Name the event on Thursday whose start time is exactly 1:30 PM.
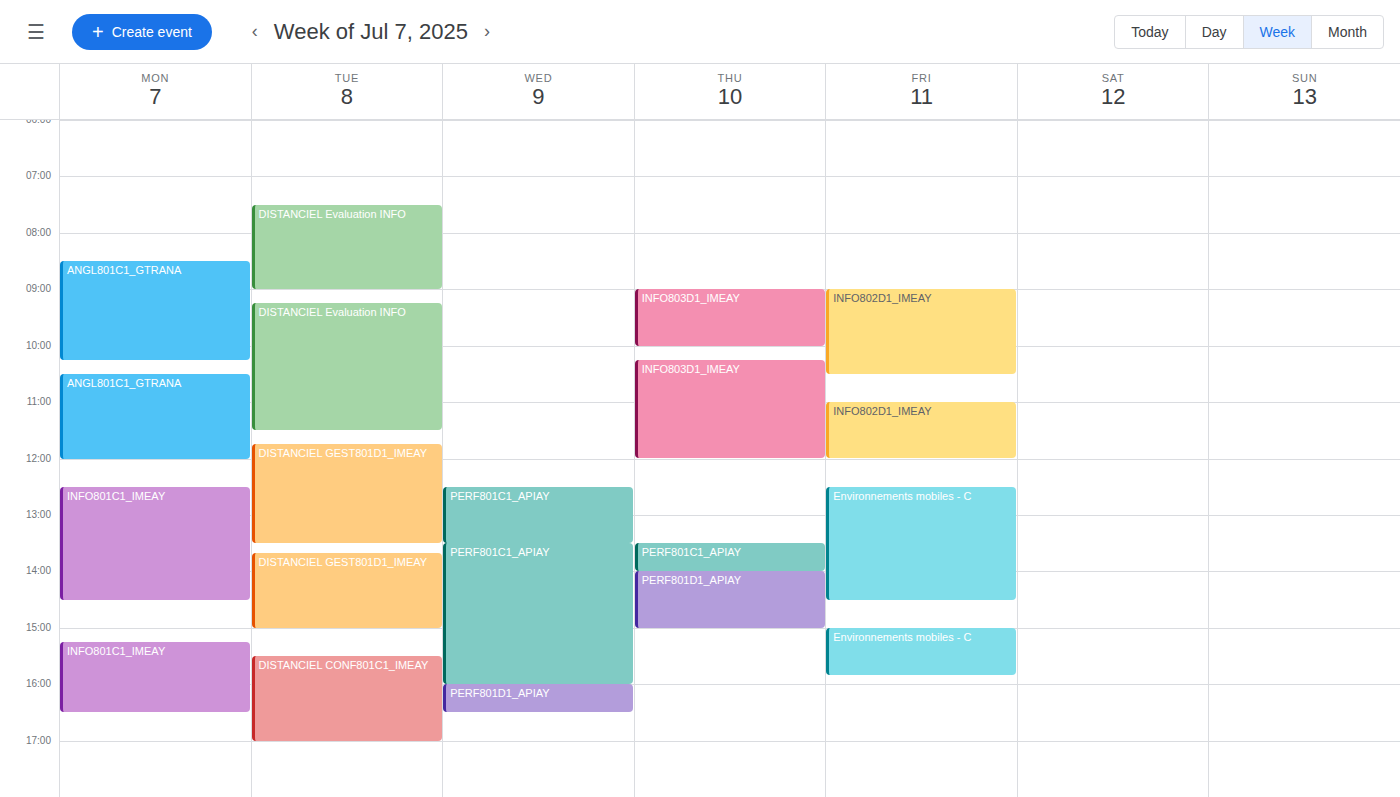
"PERF801C1_APIAY"